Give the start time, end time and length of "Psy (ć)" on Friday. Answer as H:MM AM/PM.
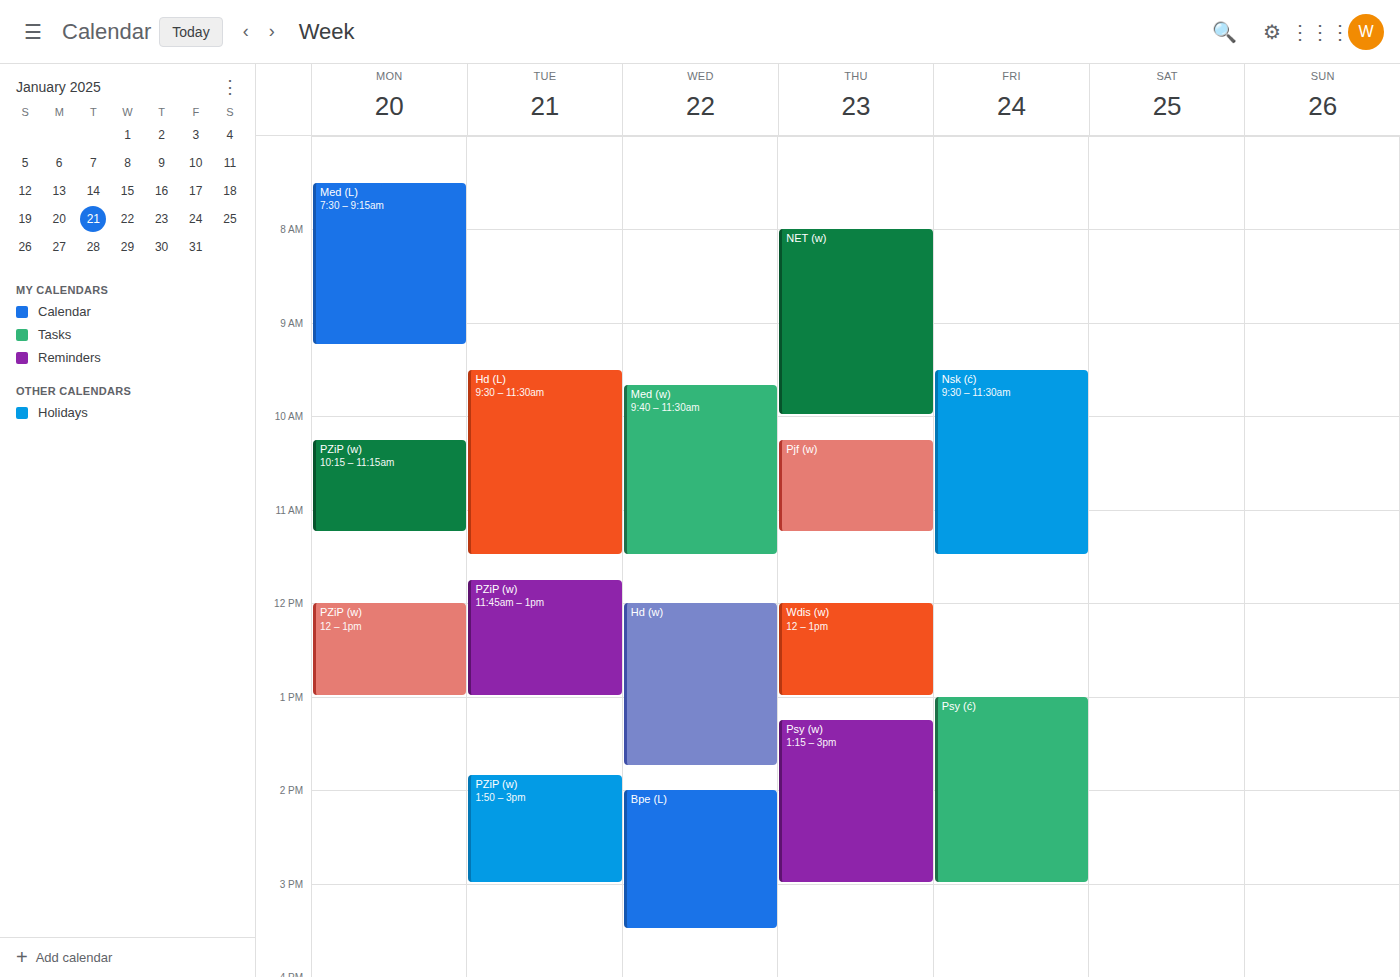
1:00 PM to 3:00 PM, 2 hours